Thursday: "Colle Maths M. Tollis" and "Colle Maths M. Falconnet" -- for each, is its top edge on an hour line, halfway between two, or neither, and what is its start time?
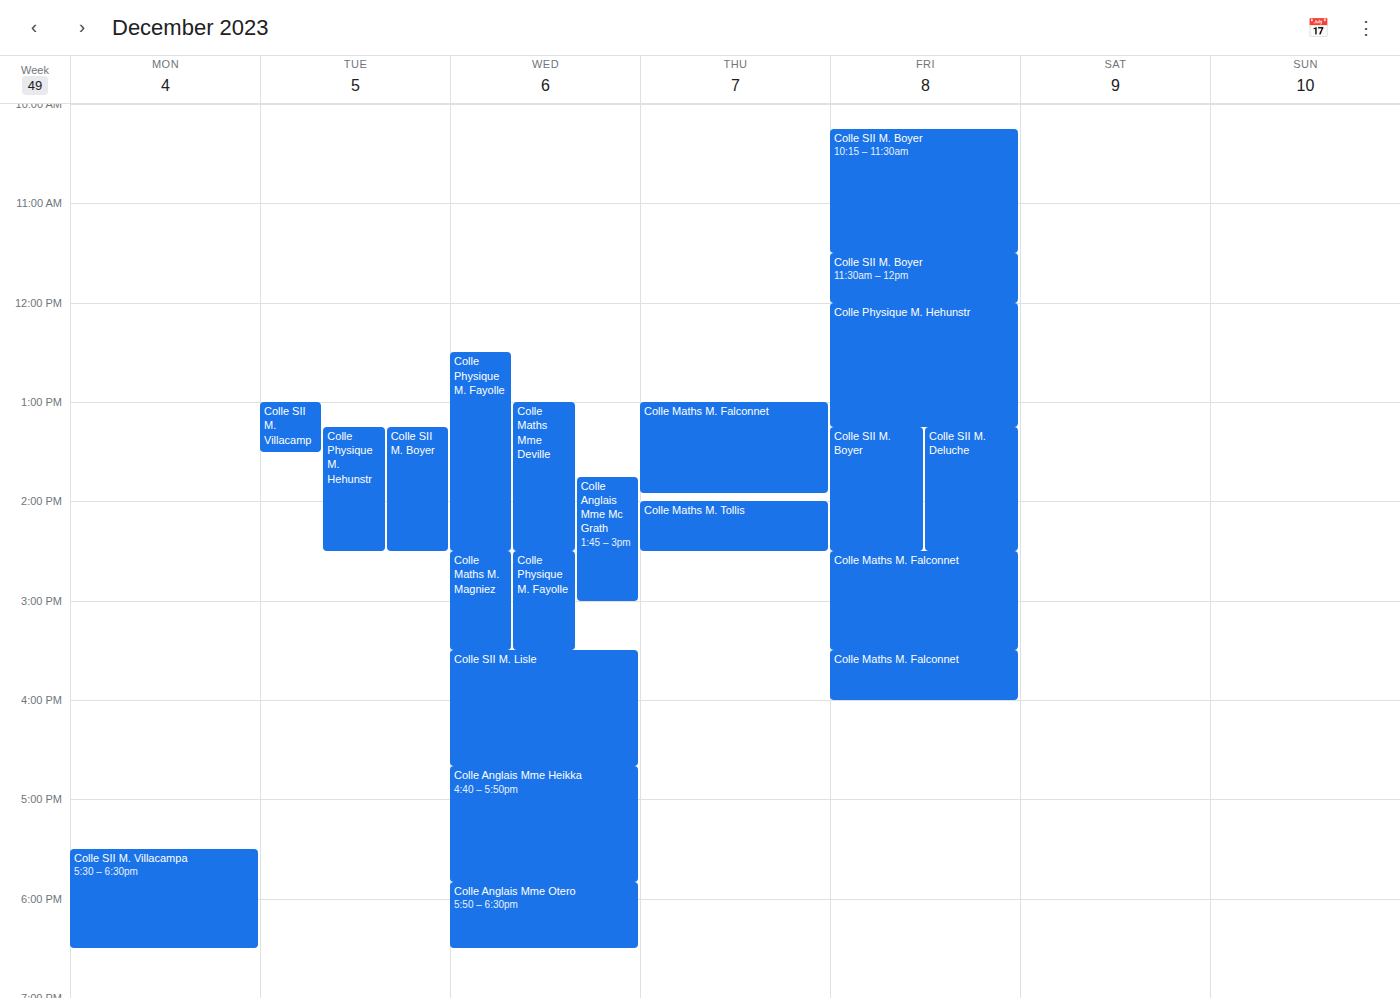
"Colle Maths M. Tollis": 2:00 PM, exactly on the 2 PM line. "Colle Maths M. Falconnet": 1:00 PM, exactly on the 1 PM line.